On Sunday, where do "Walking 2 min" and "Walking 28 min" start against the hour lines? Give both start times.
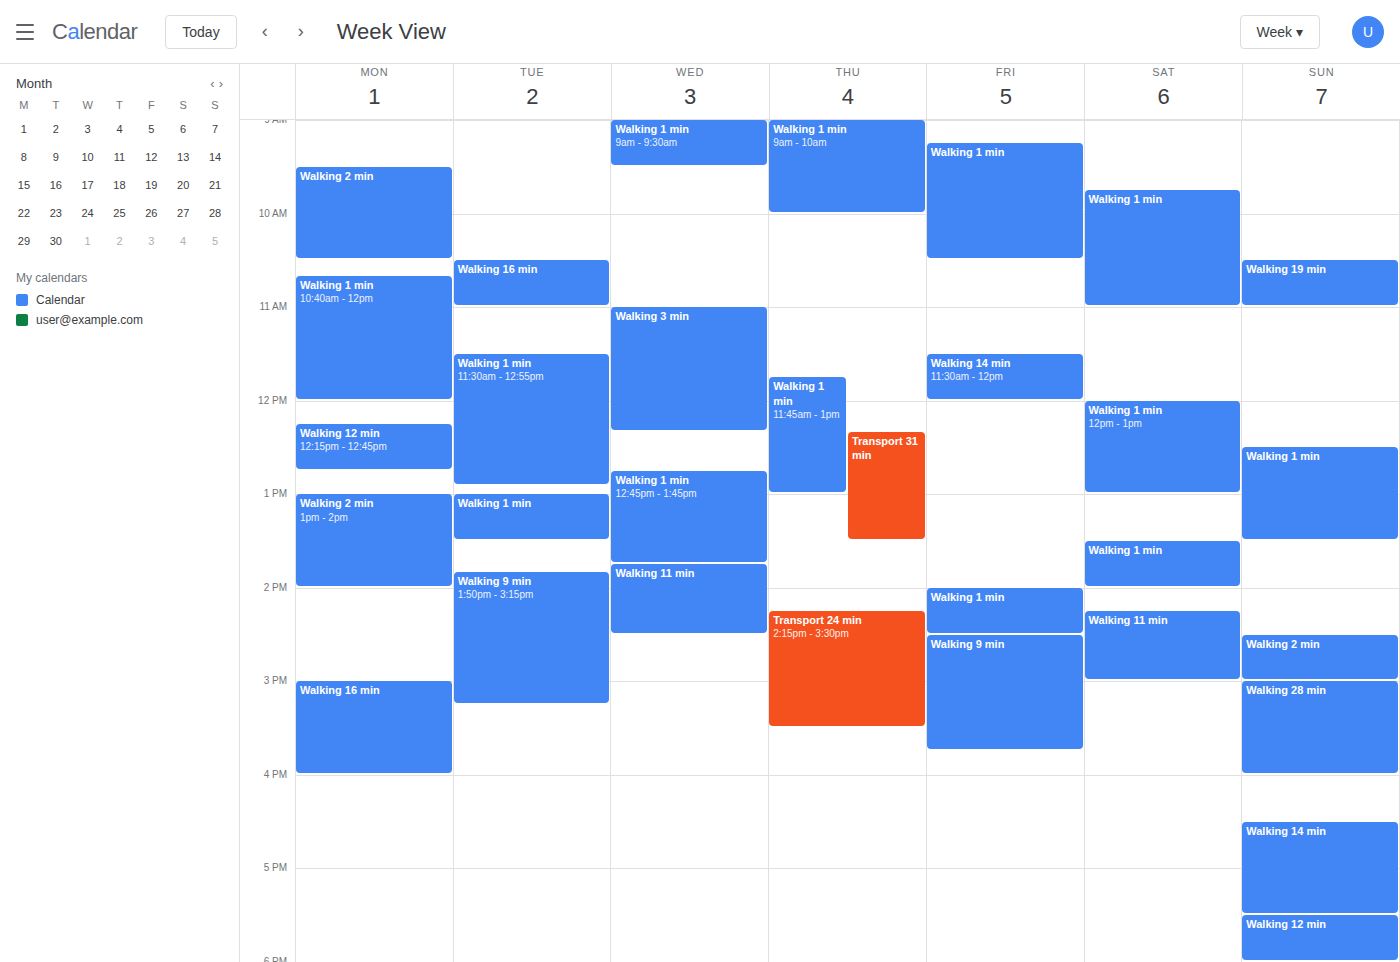
"Walking 2 min": 2:30 PM, halfway between the 2 PM and 3 PM lines. "Walking 28 min": 3:00 PM, exactly on the 3 PM line.